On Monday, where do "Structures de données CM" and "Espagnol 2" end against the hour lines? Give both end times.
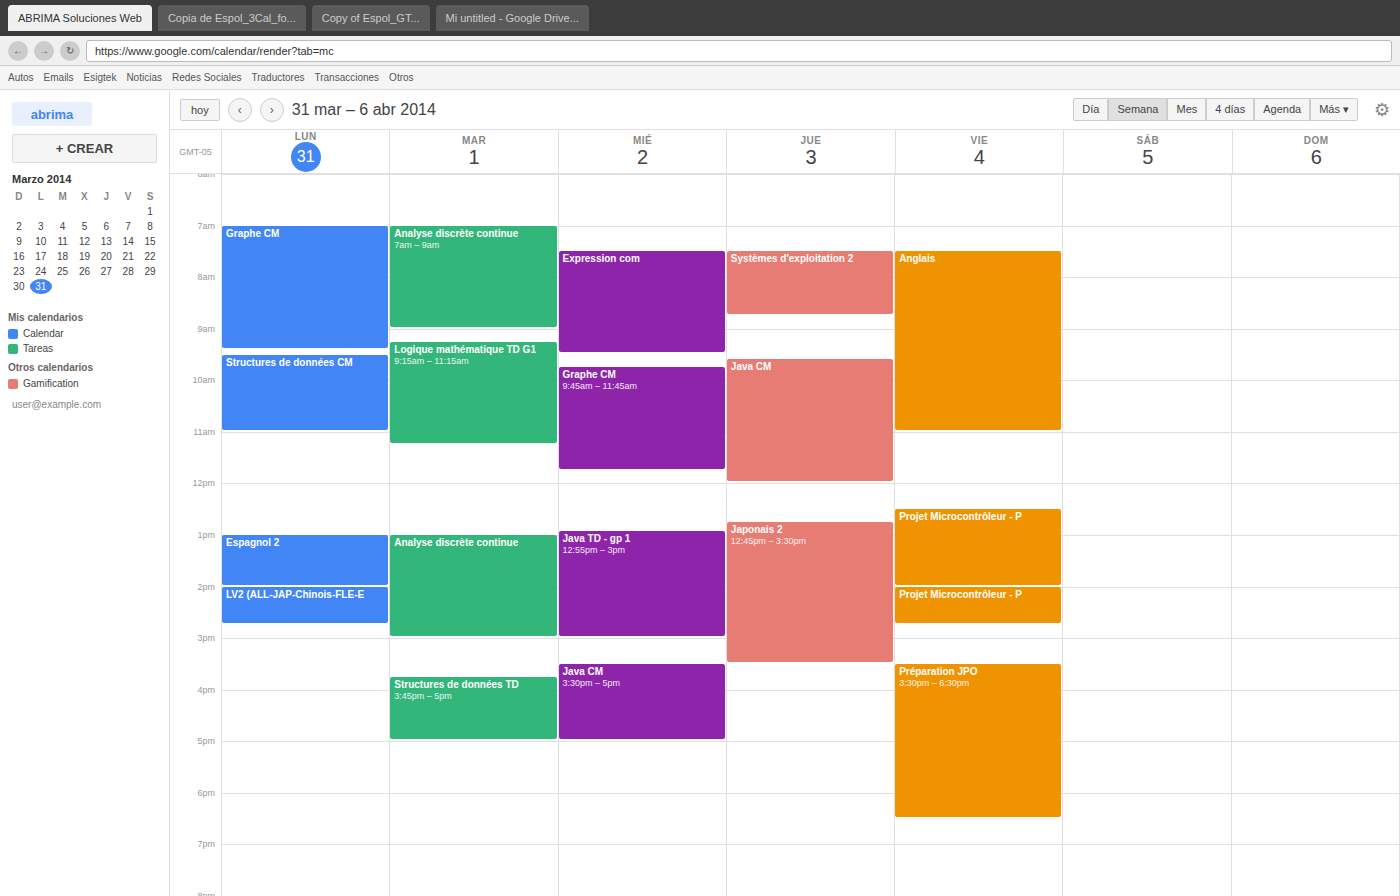
"Structures de données CM": 11:00, exactly on the 11:00 line. "Espagnol 2": 14:00, exactly on the 14:00 line.